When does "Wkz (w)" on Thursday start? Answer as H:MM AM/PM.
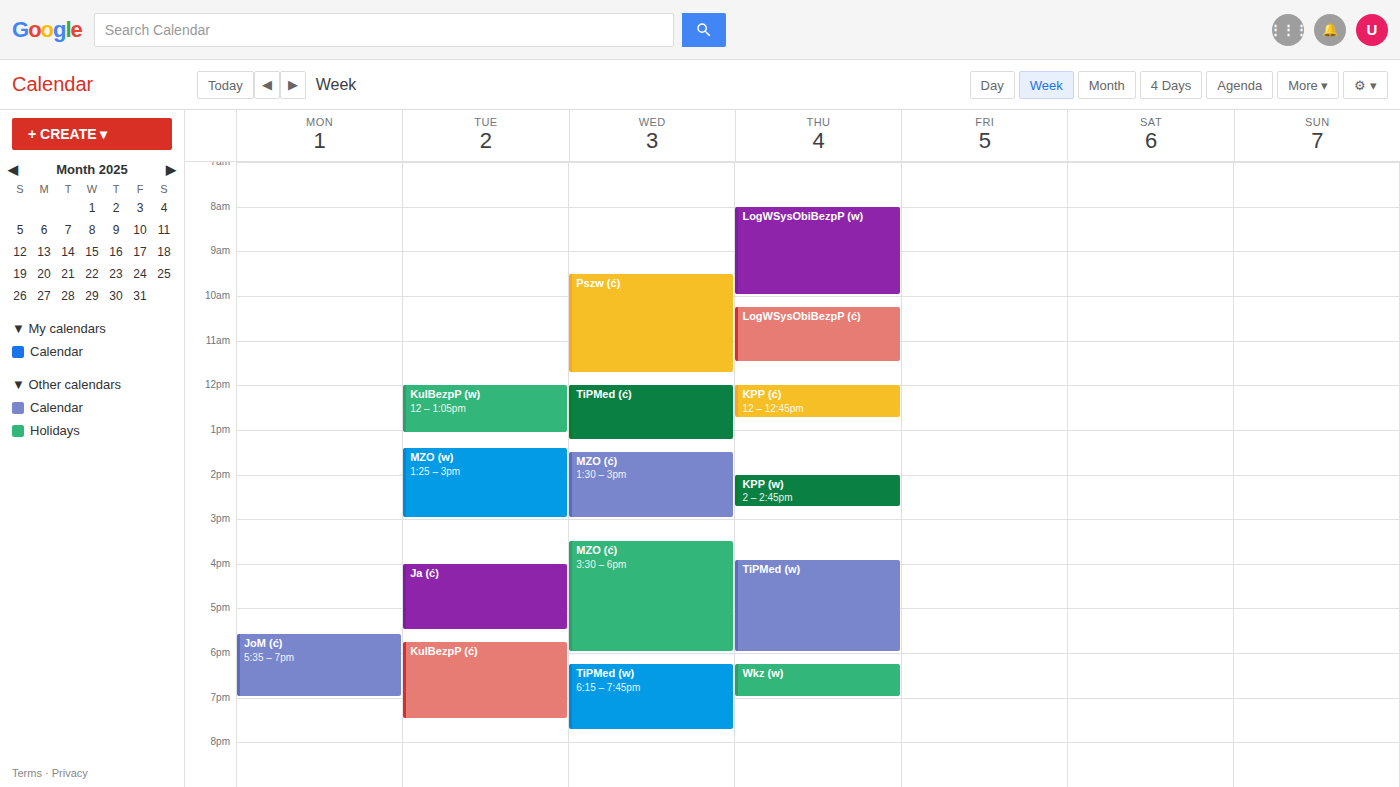
6:15 PM